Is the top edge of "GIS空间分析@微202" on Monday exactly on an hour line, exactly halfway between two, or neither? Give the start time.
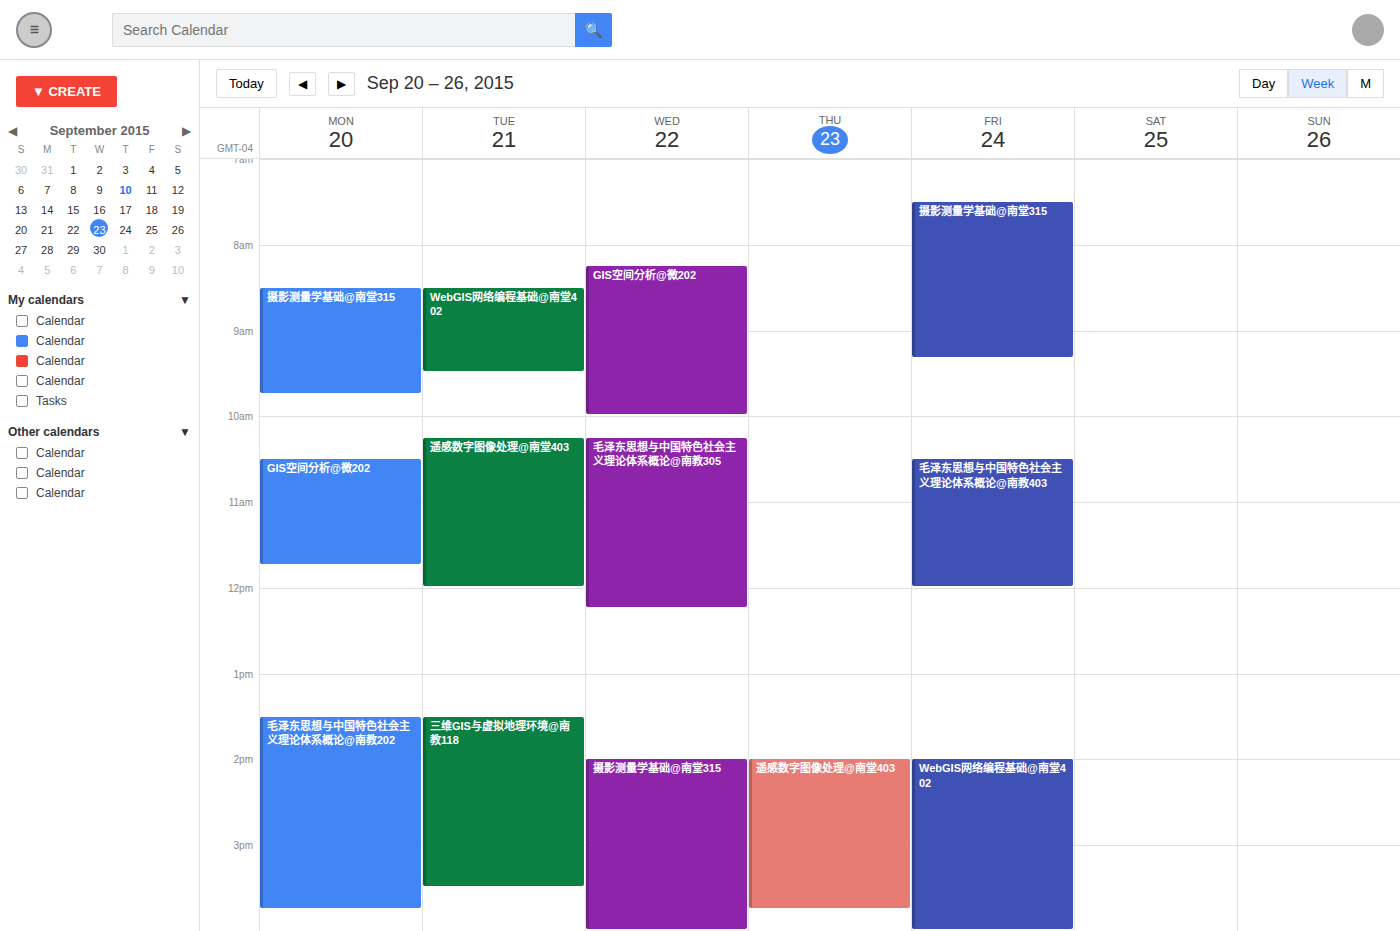
10:30 AM -- halfway between the 10 AM and 11 AM lines.